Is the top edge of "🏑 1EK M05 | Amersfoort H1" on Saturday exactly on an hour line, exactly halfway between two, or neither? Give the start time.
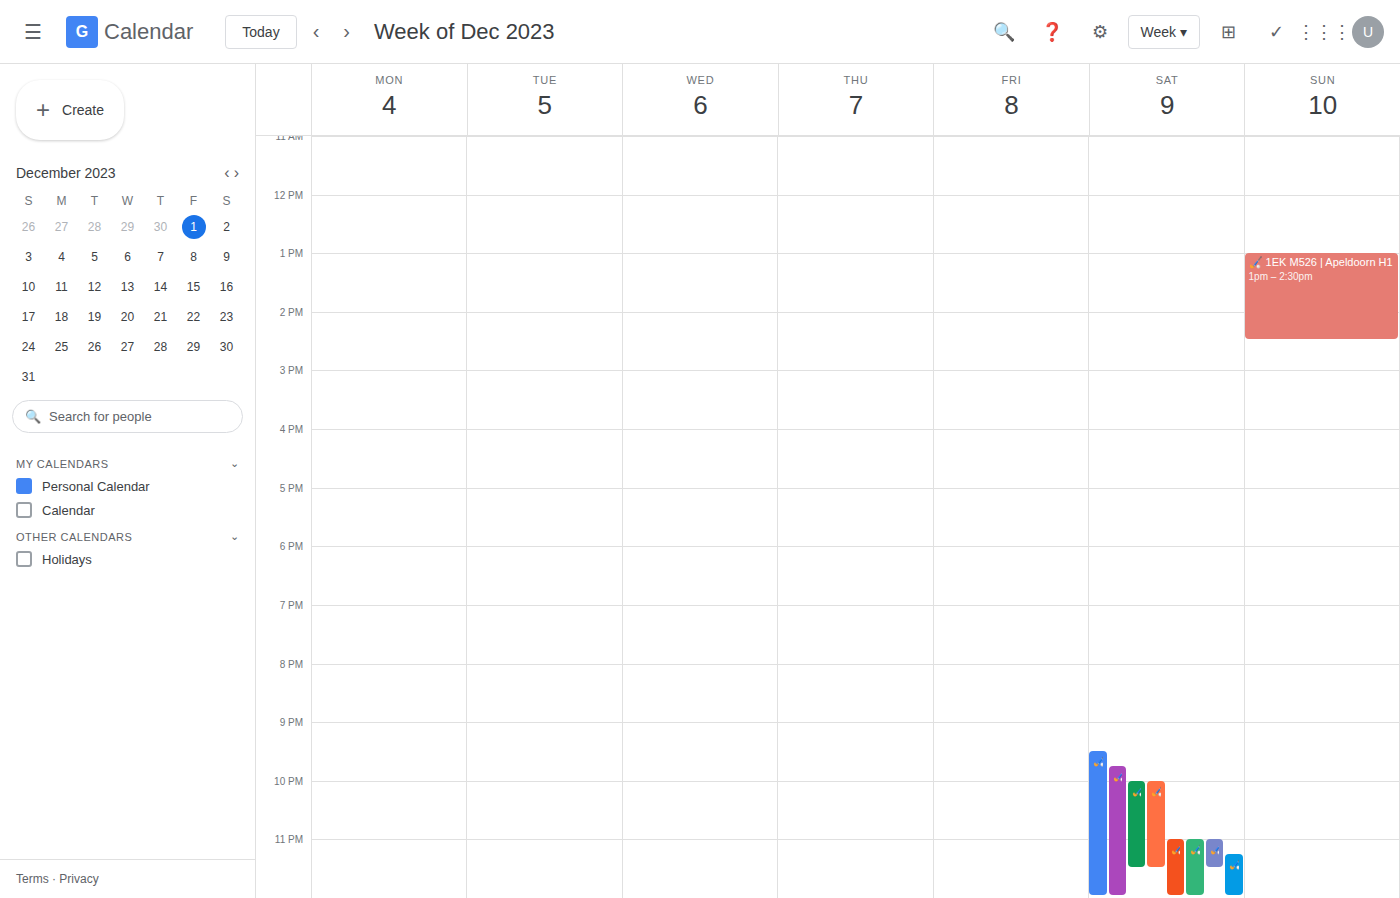
9:30 PM -- halfway between the 9 PM and 10 PM lines.